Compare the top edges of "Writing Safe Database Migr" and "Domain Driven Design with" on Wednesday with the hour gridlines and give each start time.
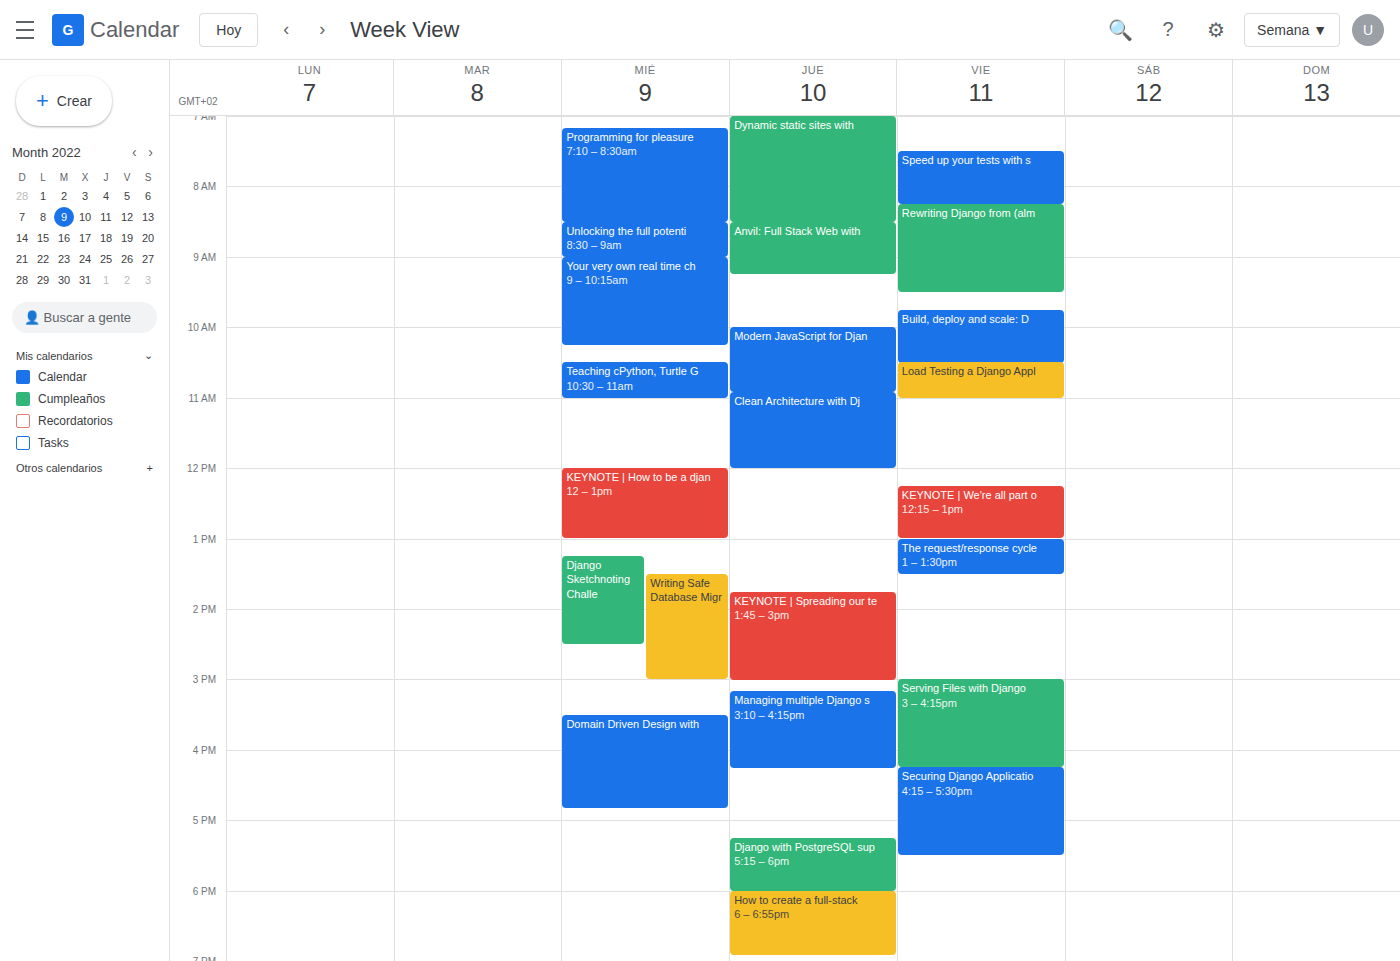
"Writing Safe Database Migr": 1:30 PM, halfway between the 1 PM and 2 PM lines. "Domain Driven Design with": 3:30 PM, halfway between the 3 PM and 4 PM lines.